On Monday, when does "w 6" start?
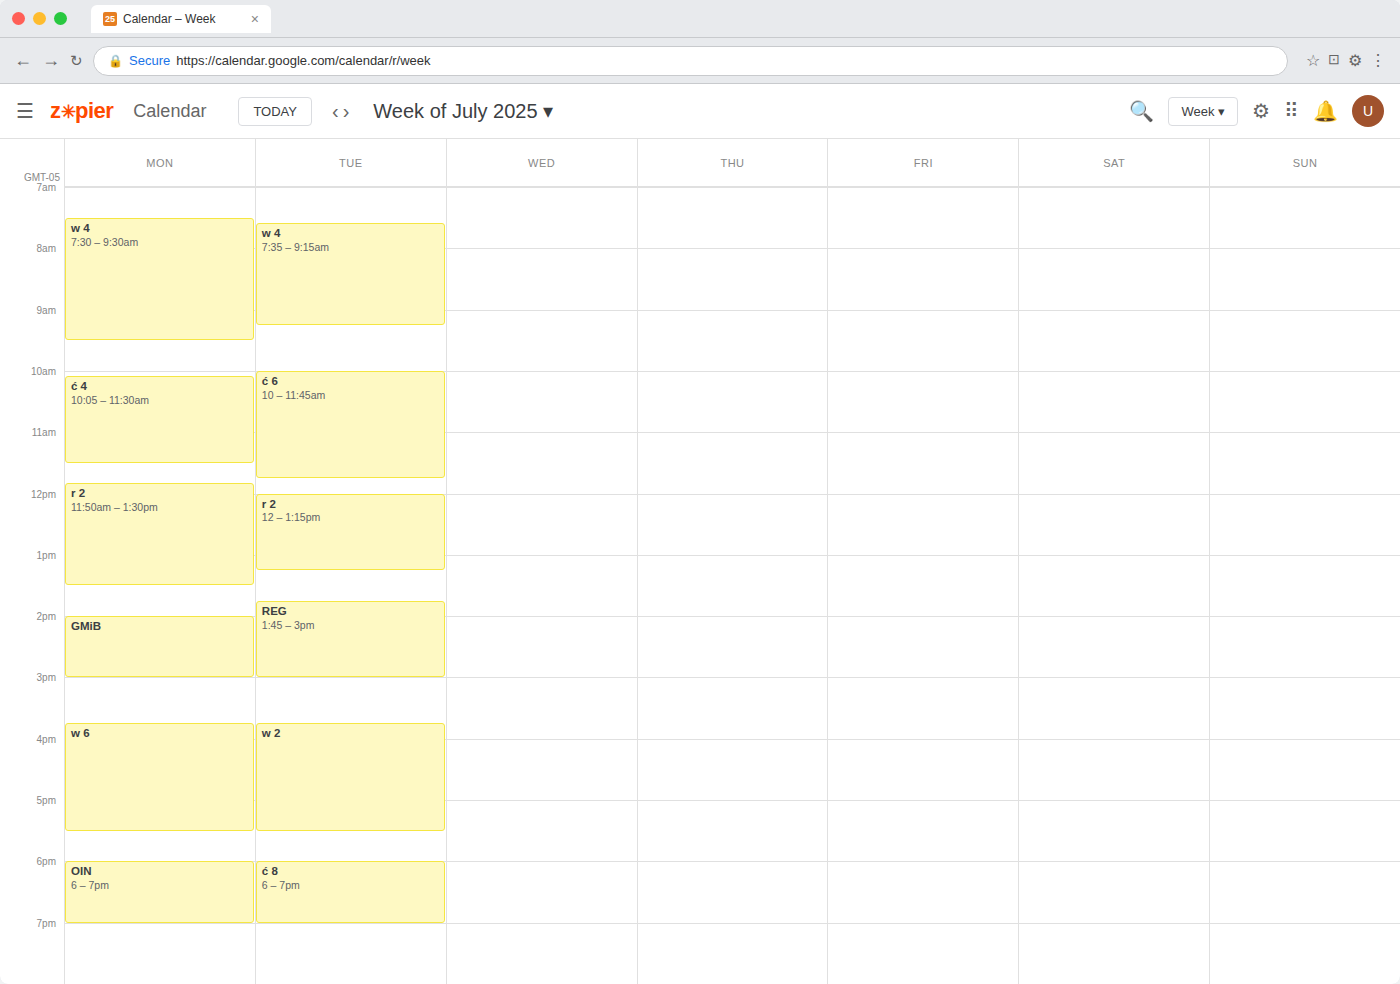
15:45